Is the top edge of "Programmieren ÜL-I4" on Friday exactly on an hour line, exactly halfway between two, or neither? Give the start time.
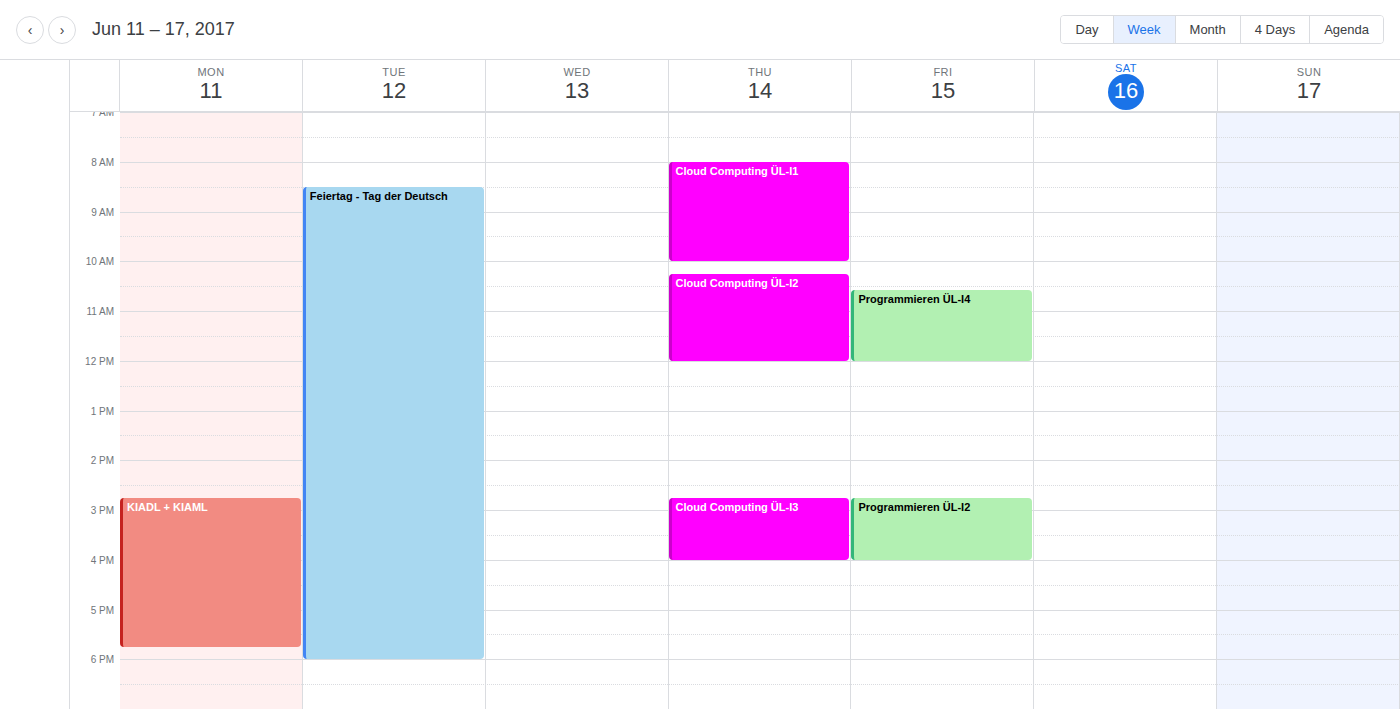
10:35 AM -- neither: 35 minutes below the 10 AM line and 25 minutes above the 11 AM line.